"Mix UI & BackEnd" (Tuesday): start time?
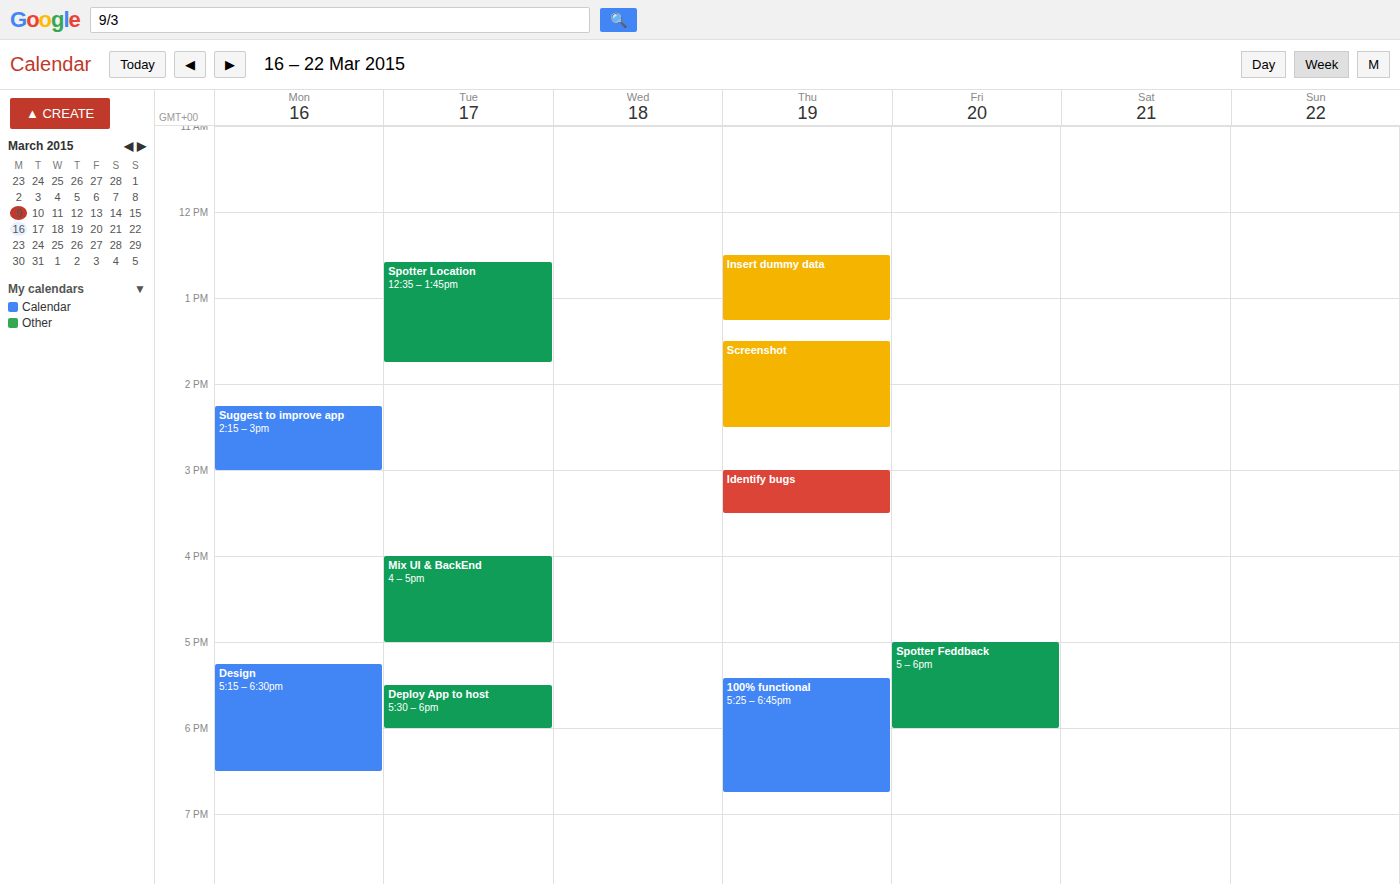
4:00 PM